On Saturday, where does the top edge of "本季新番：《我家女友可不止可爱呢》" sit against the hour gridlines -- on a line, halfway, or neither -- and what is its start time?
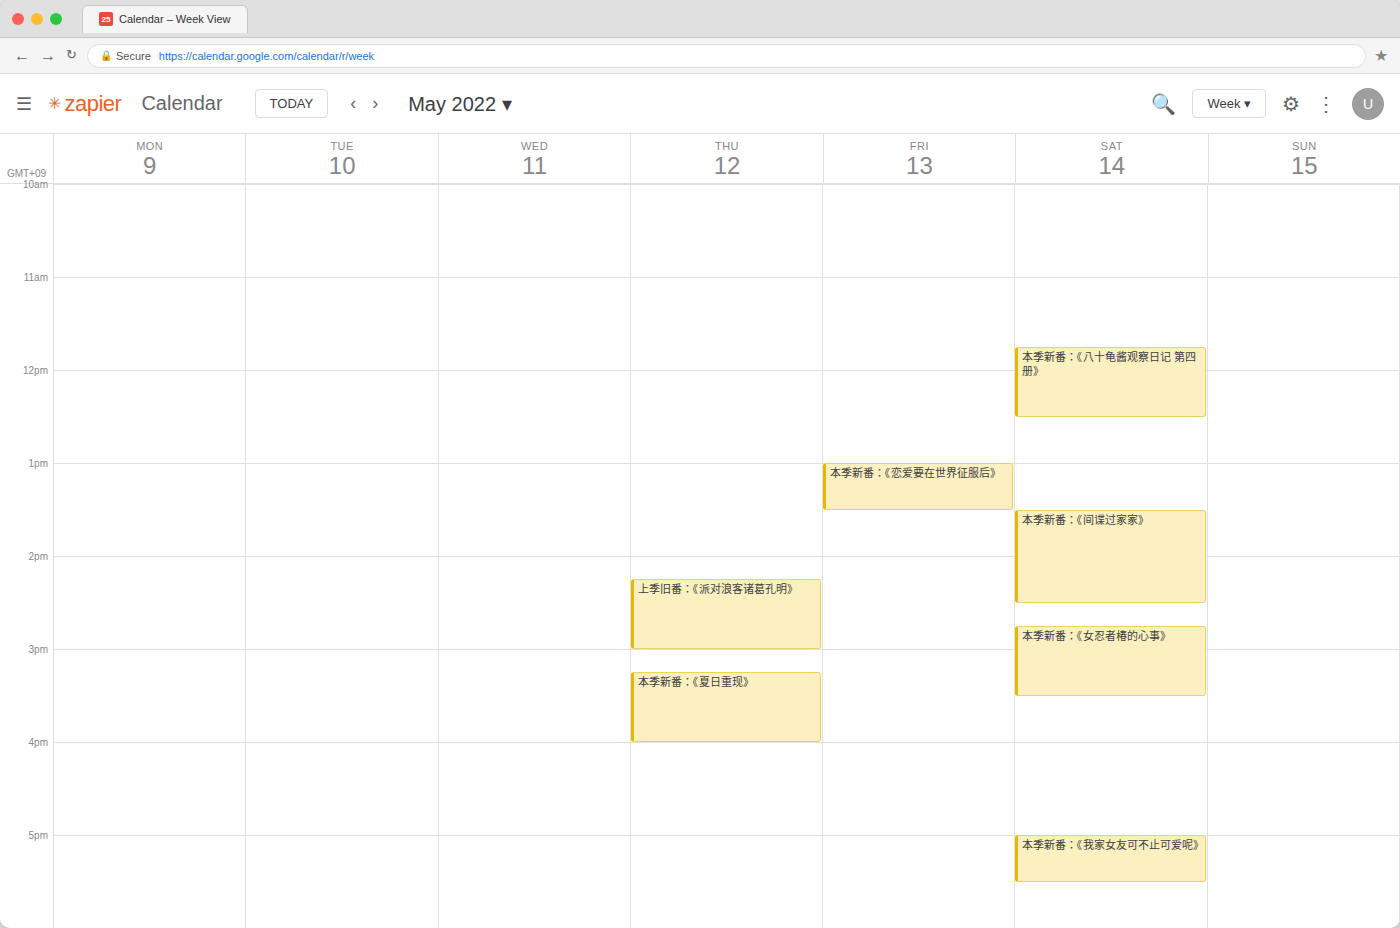
5:00 PM -- exactly on the 5 PM line.